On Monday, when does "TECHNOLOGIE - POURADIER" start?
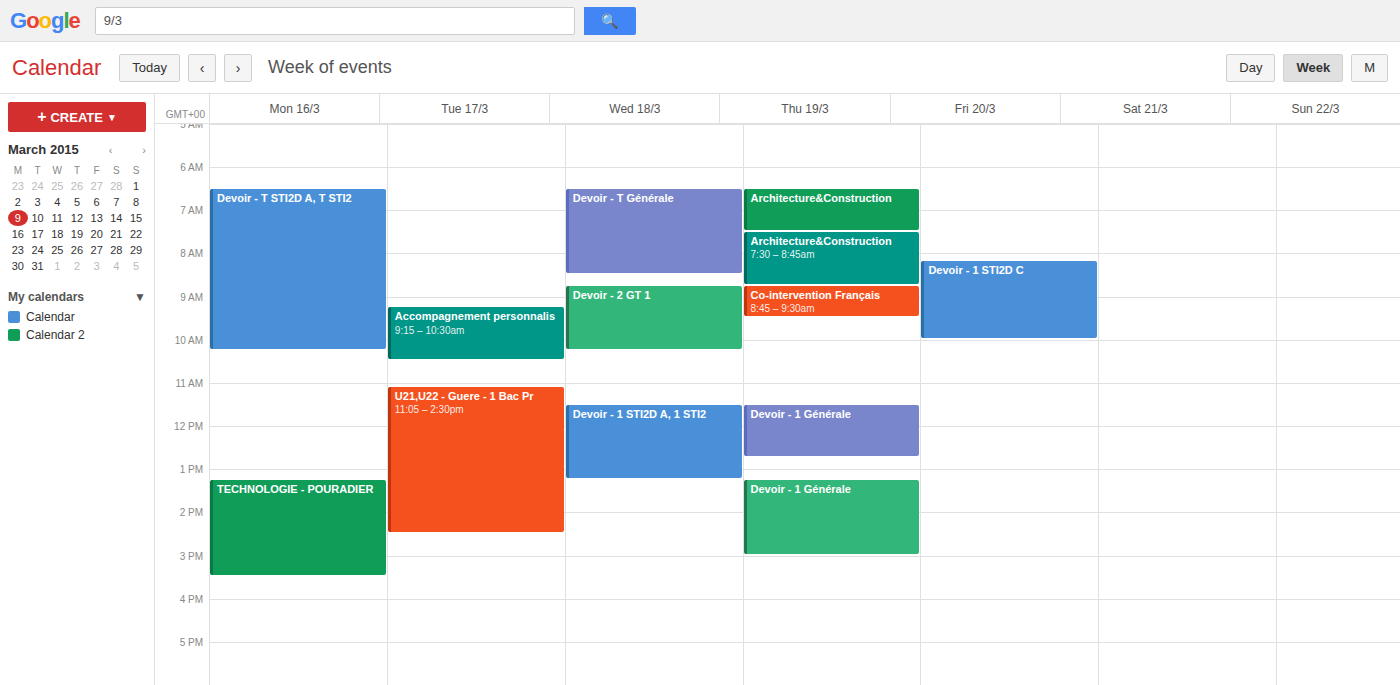
1:15 PM